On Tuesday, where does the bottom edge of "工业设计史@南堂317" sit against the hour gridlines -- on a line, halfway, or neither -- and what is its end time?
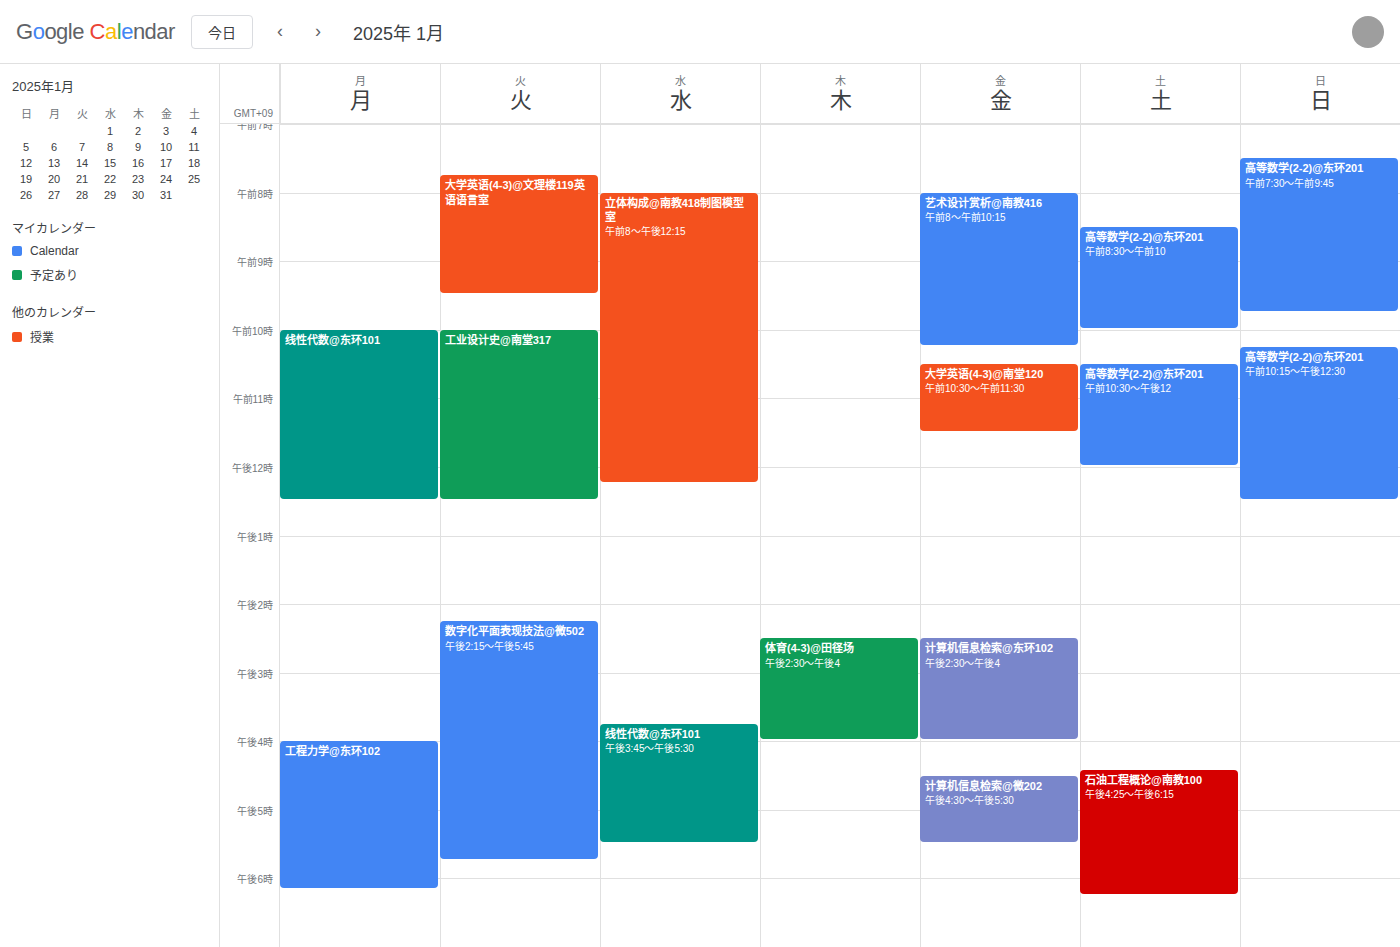
12:30 PM -- halfway between the 12 PM and 1 PM lines.